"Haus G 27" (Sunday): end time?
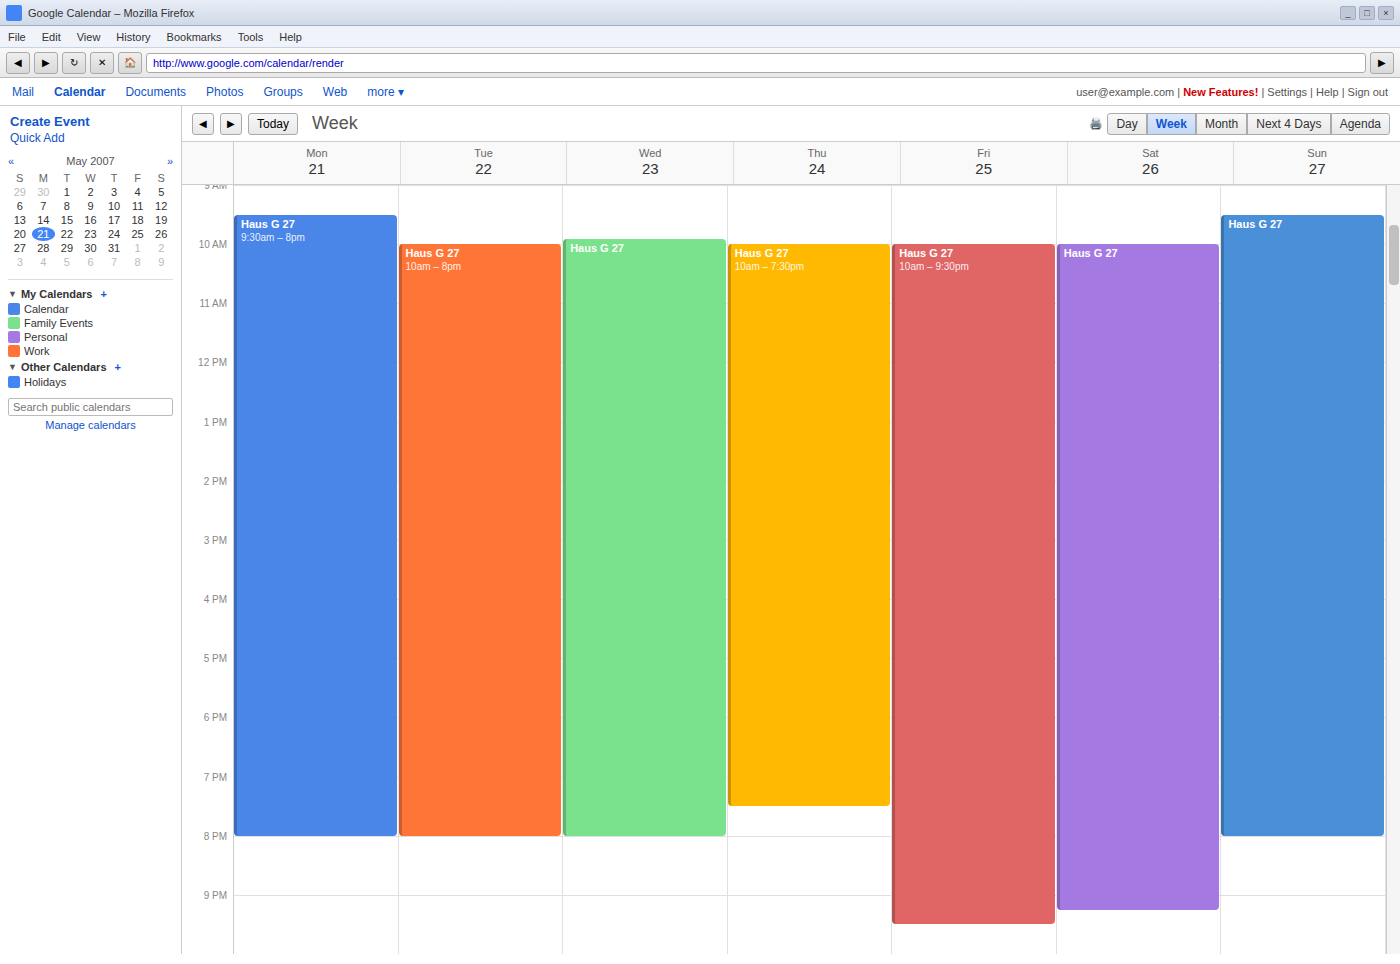
8:00 PM